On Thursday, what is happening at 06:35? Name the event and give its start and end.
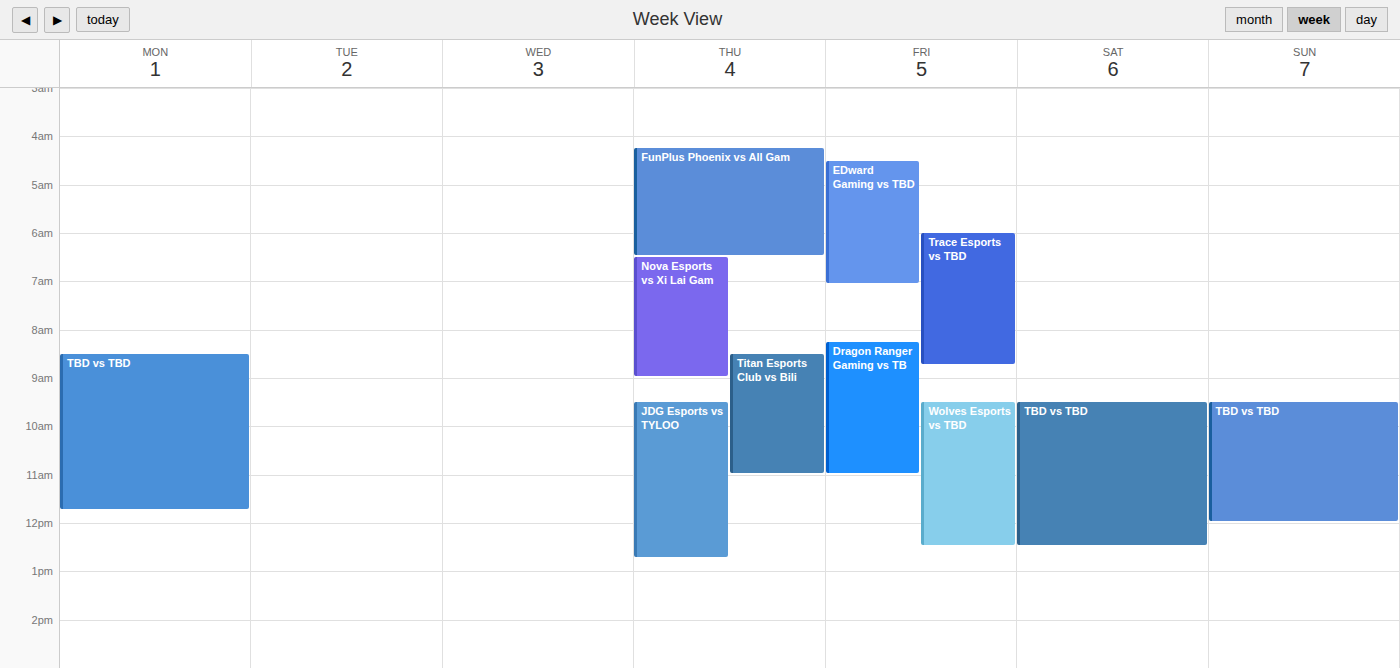
"Nova Esports vs Xi Lai Gam", 06:30 to 09:00